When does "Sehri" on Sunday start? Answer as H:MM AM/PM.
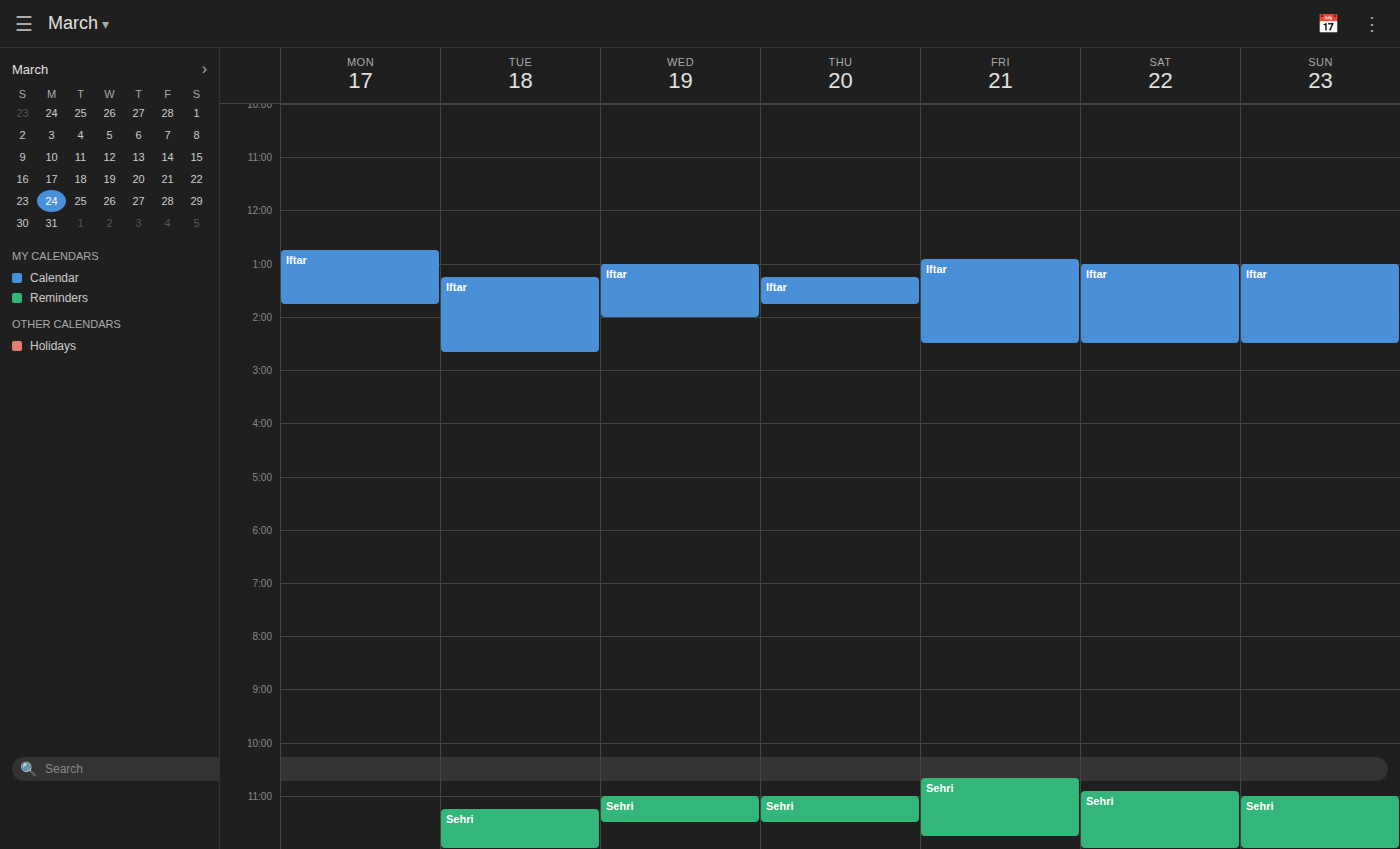
11:00 PM